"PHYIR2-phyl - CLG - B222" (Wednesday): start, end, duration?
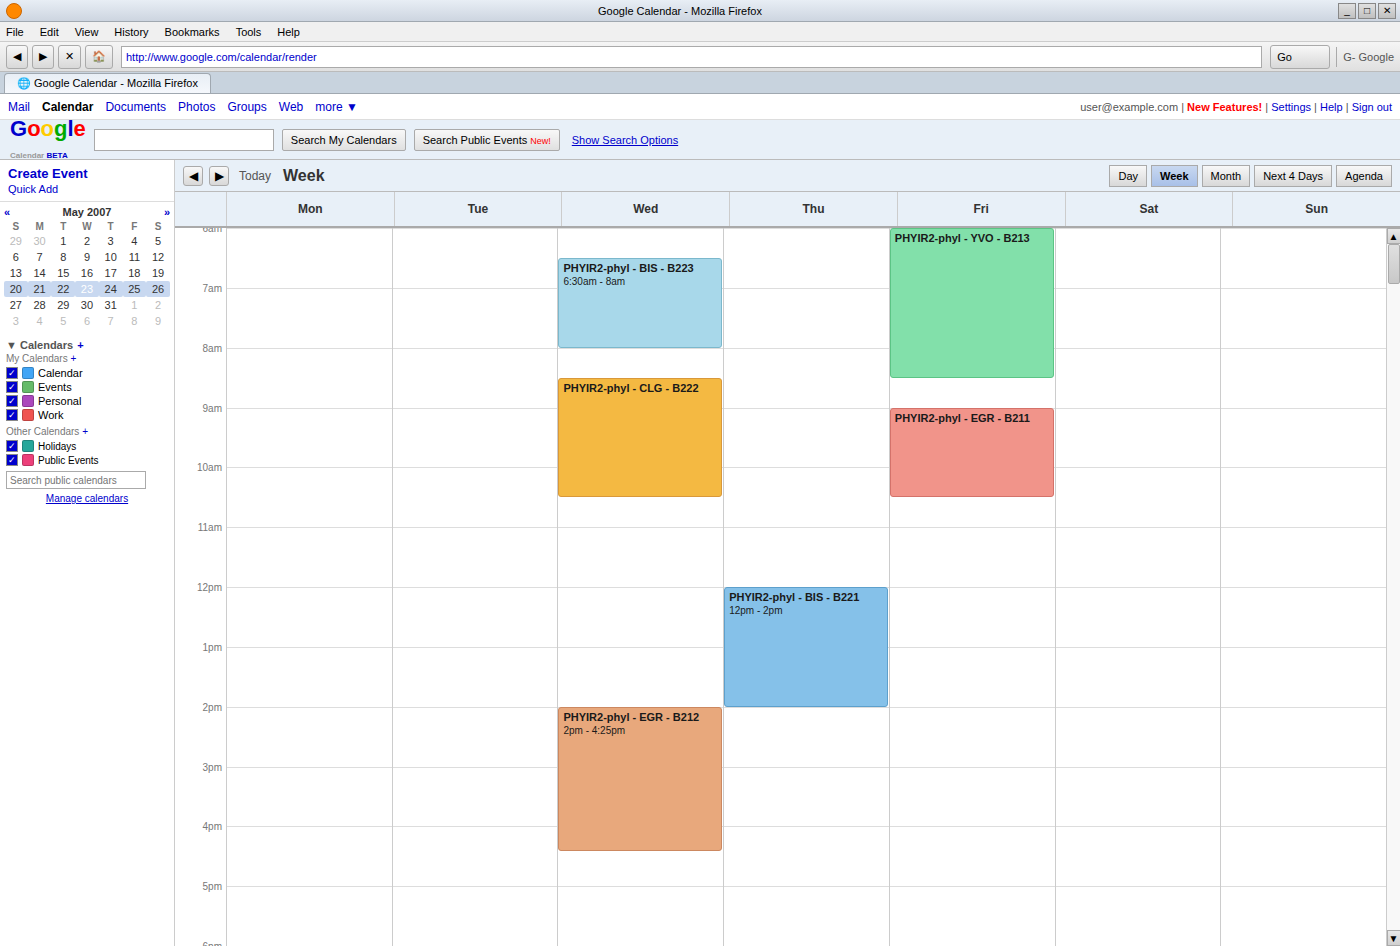
8:30 AM to 10:30 AM, 2 hours